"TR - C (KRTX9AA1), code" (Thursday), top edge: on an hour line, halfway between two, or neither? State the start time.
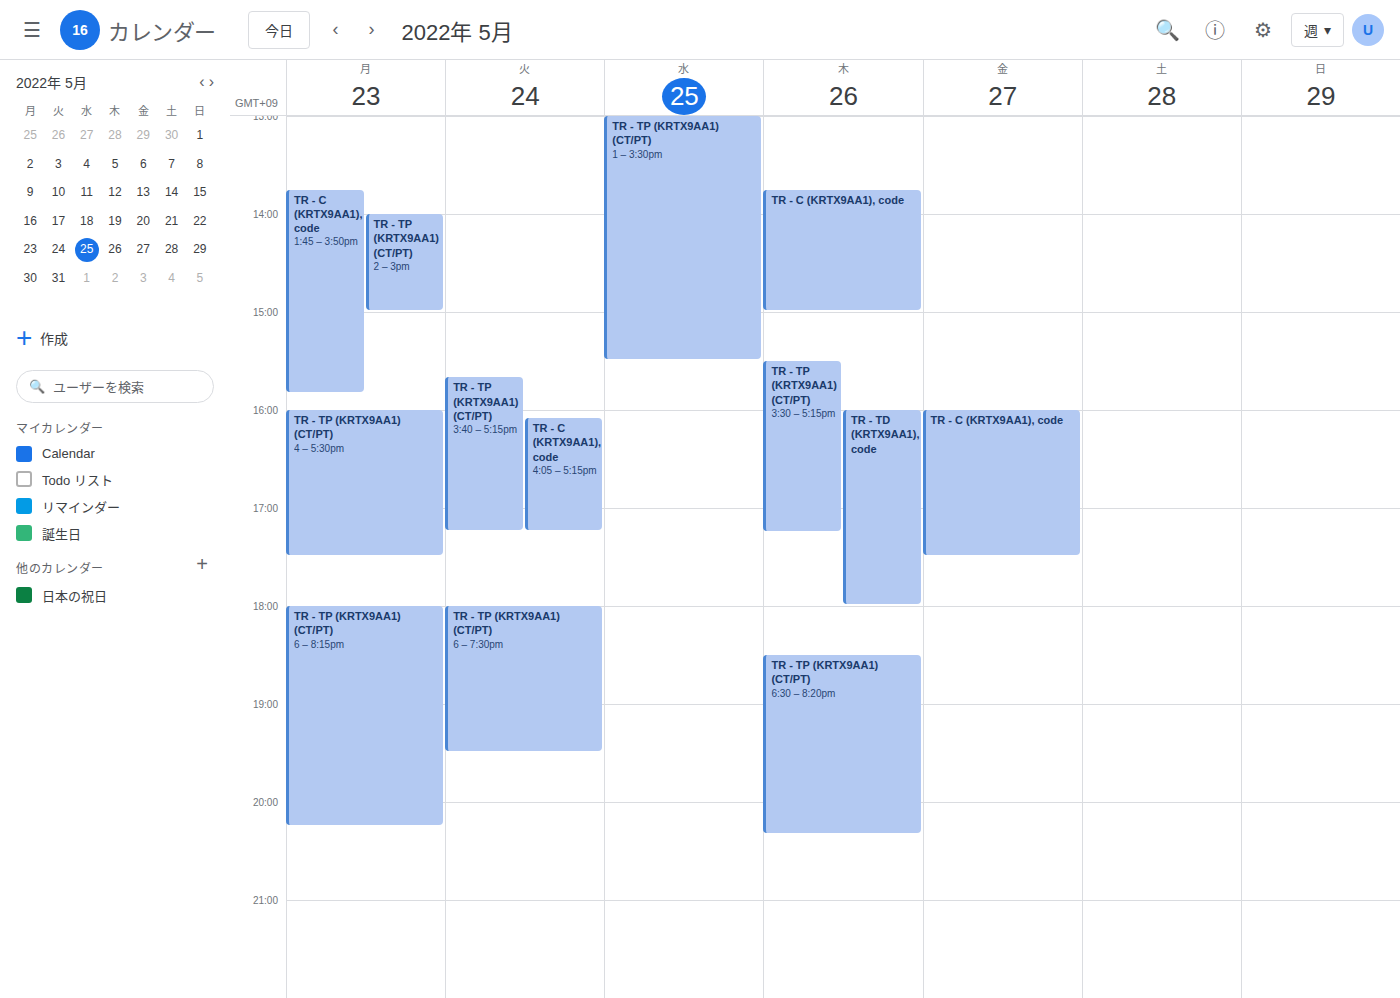
1:45 PM -- neither: three quarters of the way from the 1 PM line to the 2 PM line.